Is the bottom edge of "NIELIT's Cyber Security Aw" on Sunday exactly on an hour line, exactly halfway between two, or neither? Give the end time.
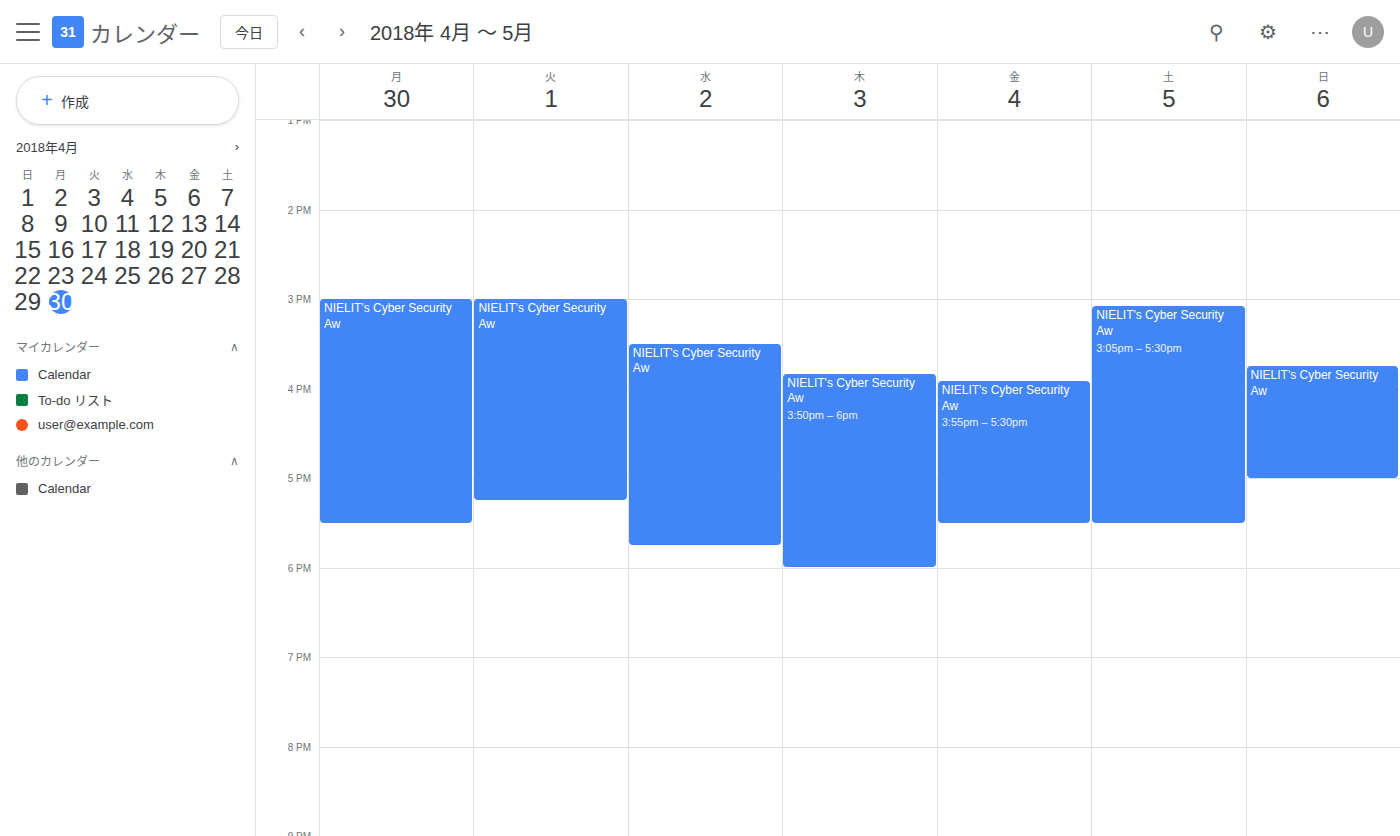
5:00 PM -- exactly on the 5 PM line.